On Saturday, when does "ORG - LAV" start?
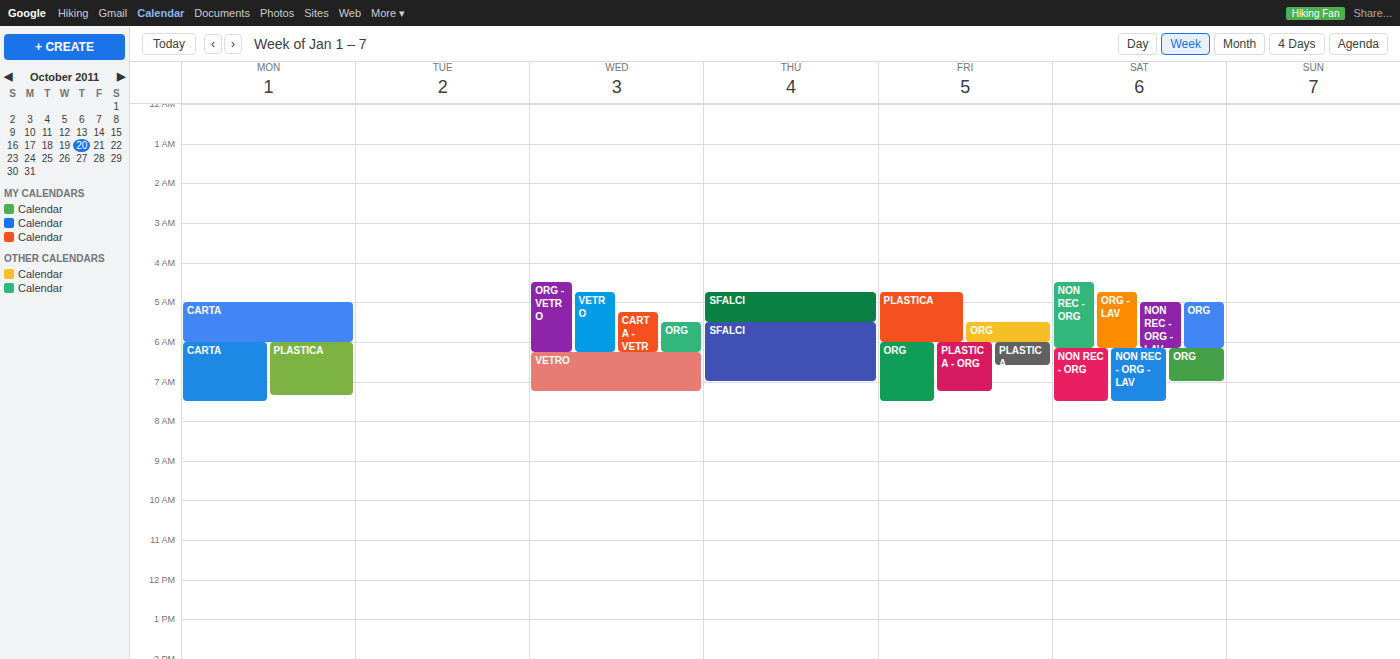
04:45